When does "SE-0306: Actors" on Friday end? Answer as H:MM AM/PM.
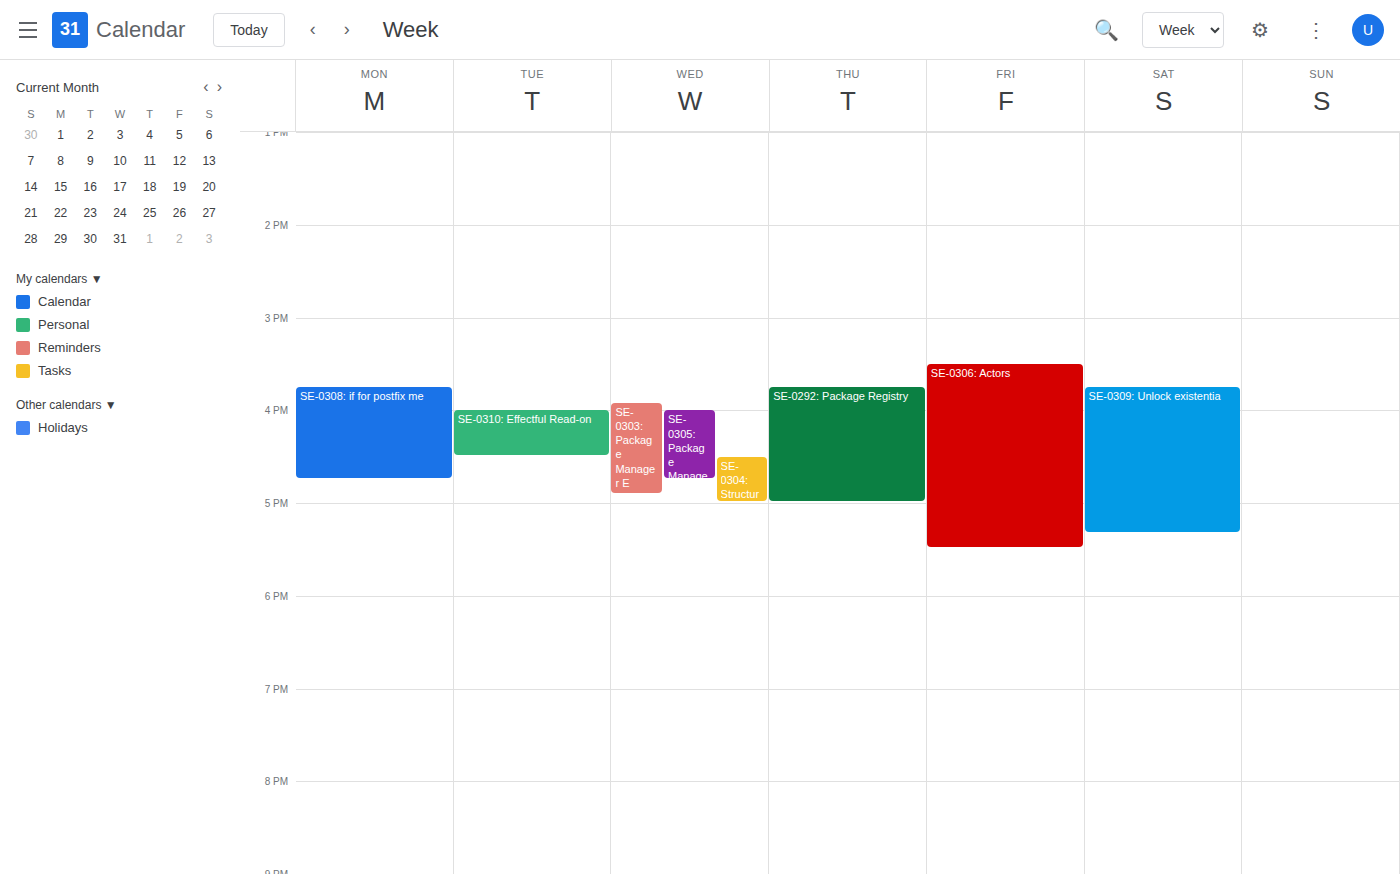
5:30 PM